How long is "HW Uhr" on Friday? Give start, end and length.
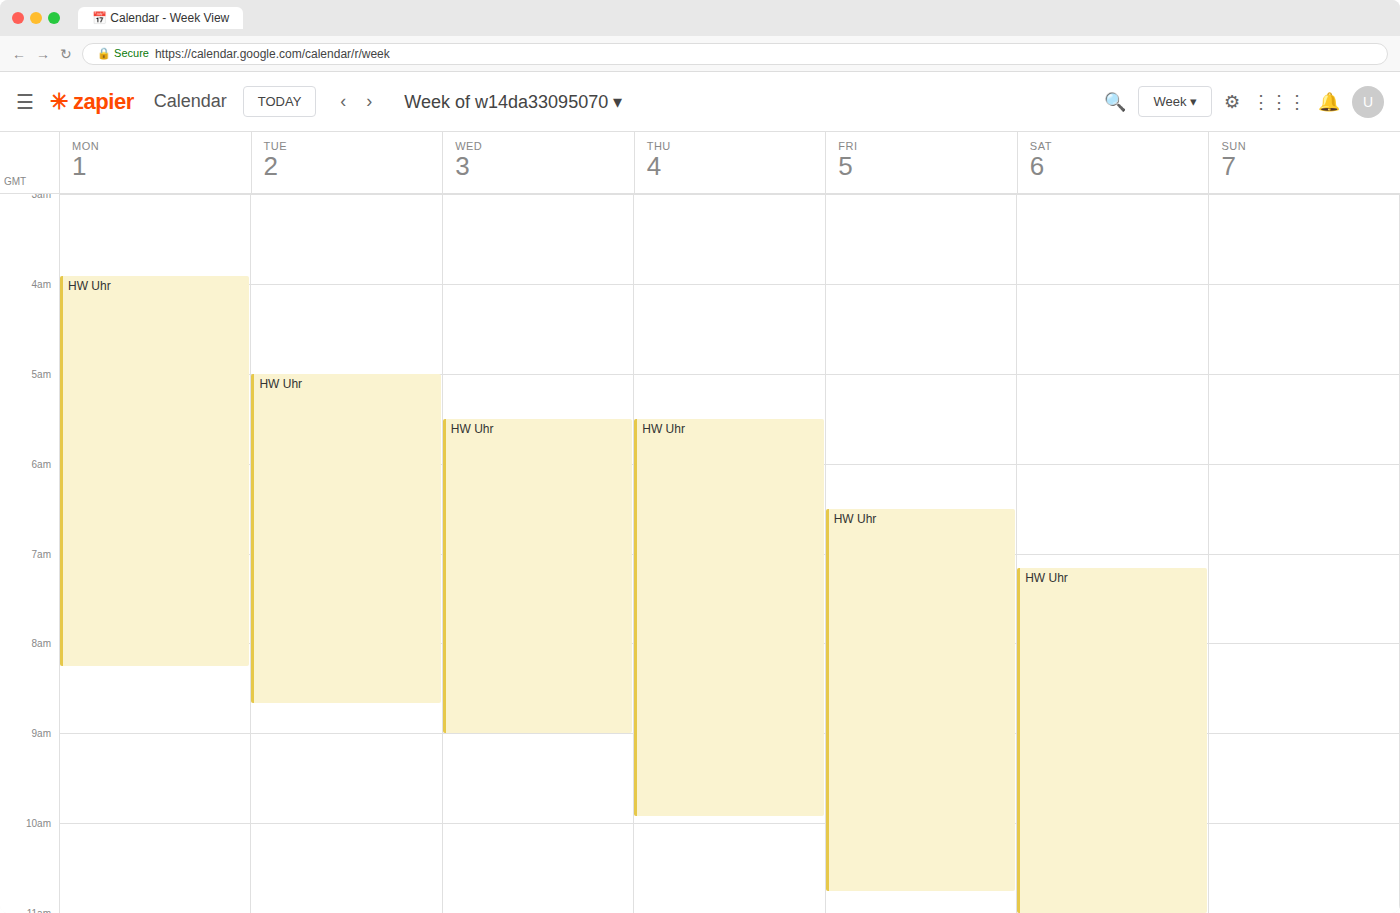
6:30 AM to 10:45 AM, 4 hours 15 minutes